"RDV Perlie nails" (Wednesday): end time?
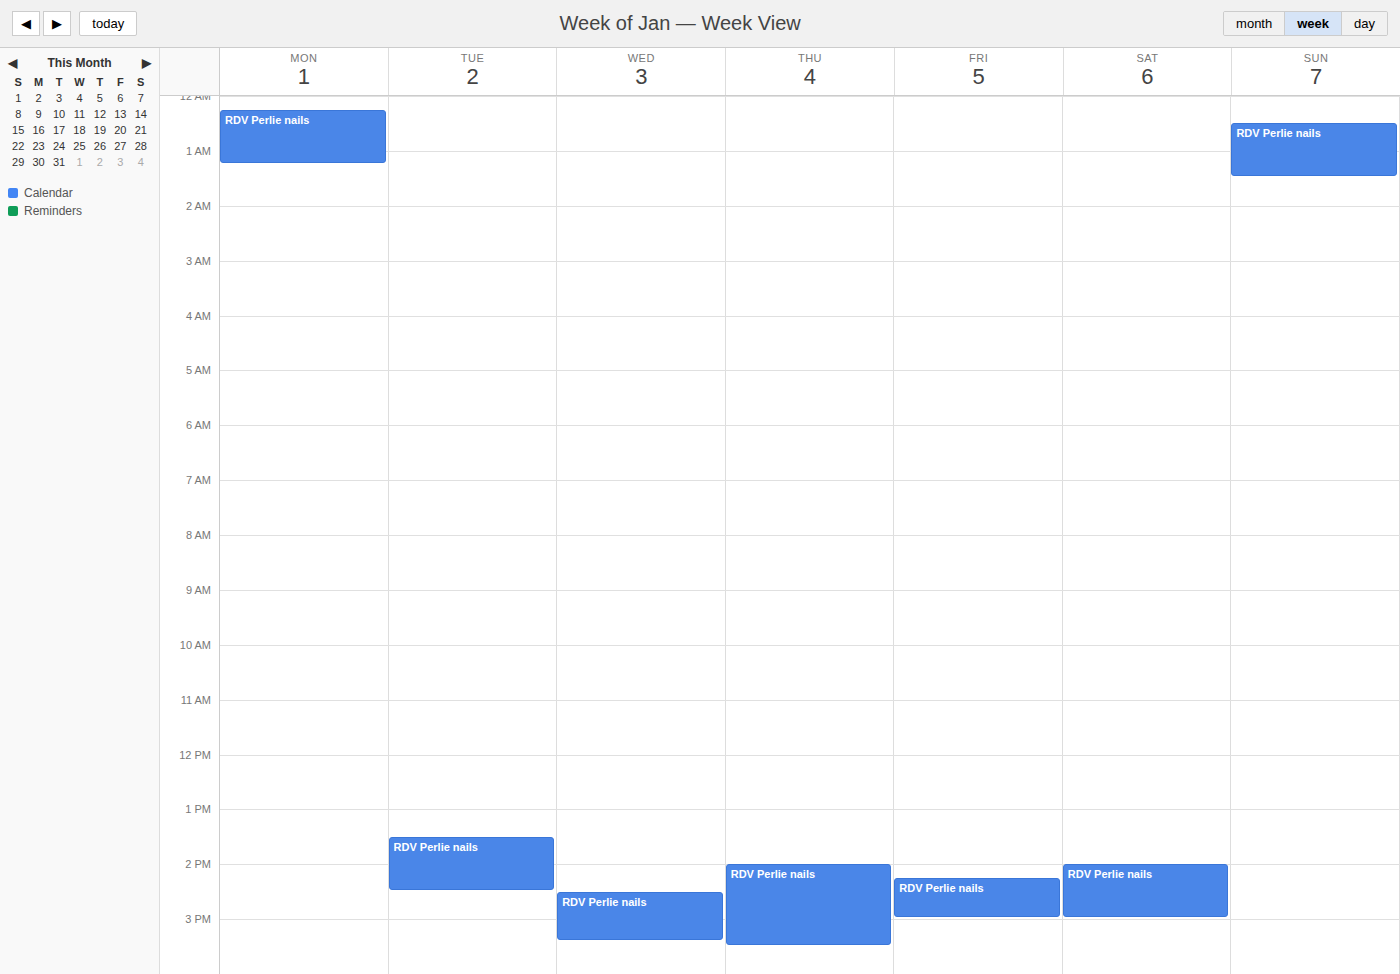
3:25 PM